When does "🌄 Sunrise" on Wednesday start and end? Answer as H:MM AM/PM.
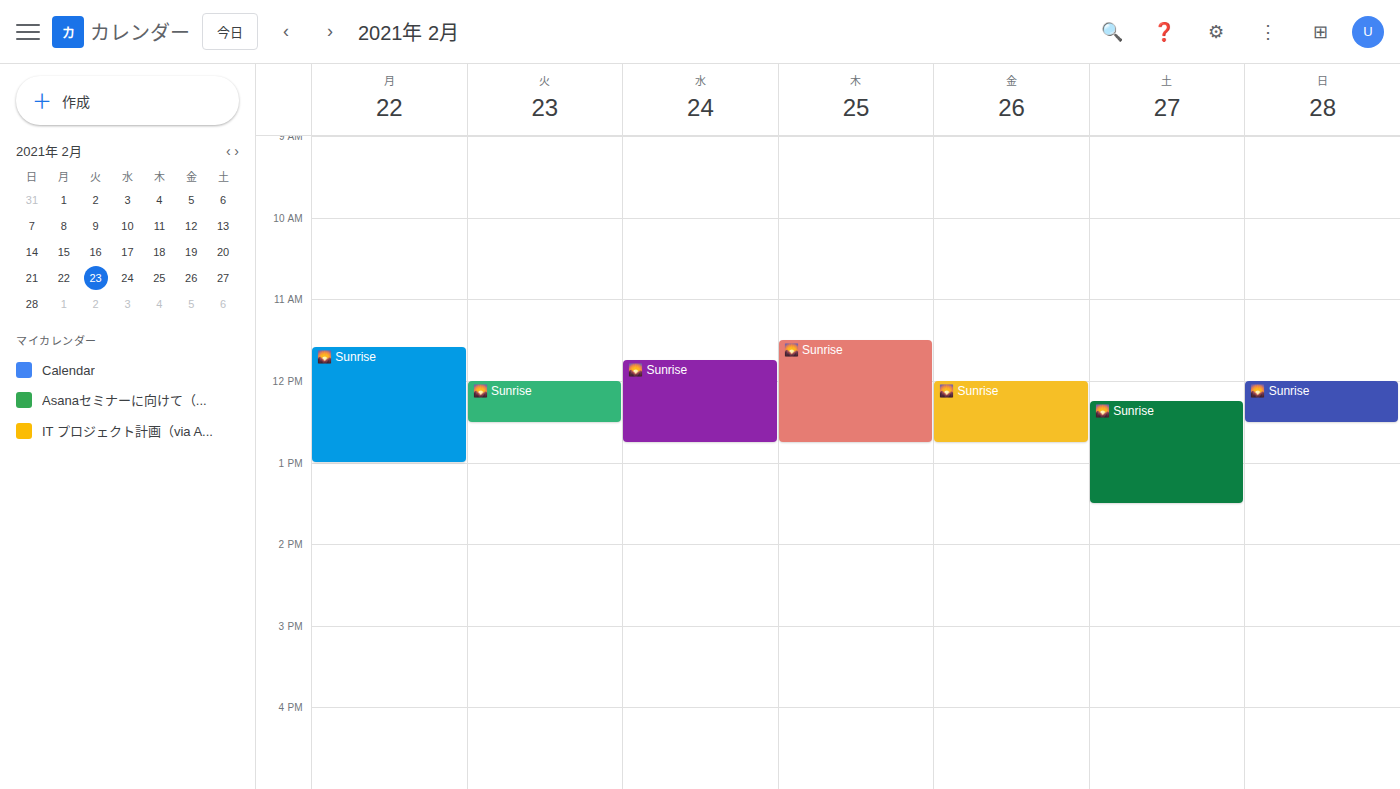
11:45 AM to 12:45 PM